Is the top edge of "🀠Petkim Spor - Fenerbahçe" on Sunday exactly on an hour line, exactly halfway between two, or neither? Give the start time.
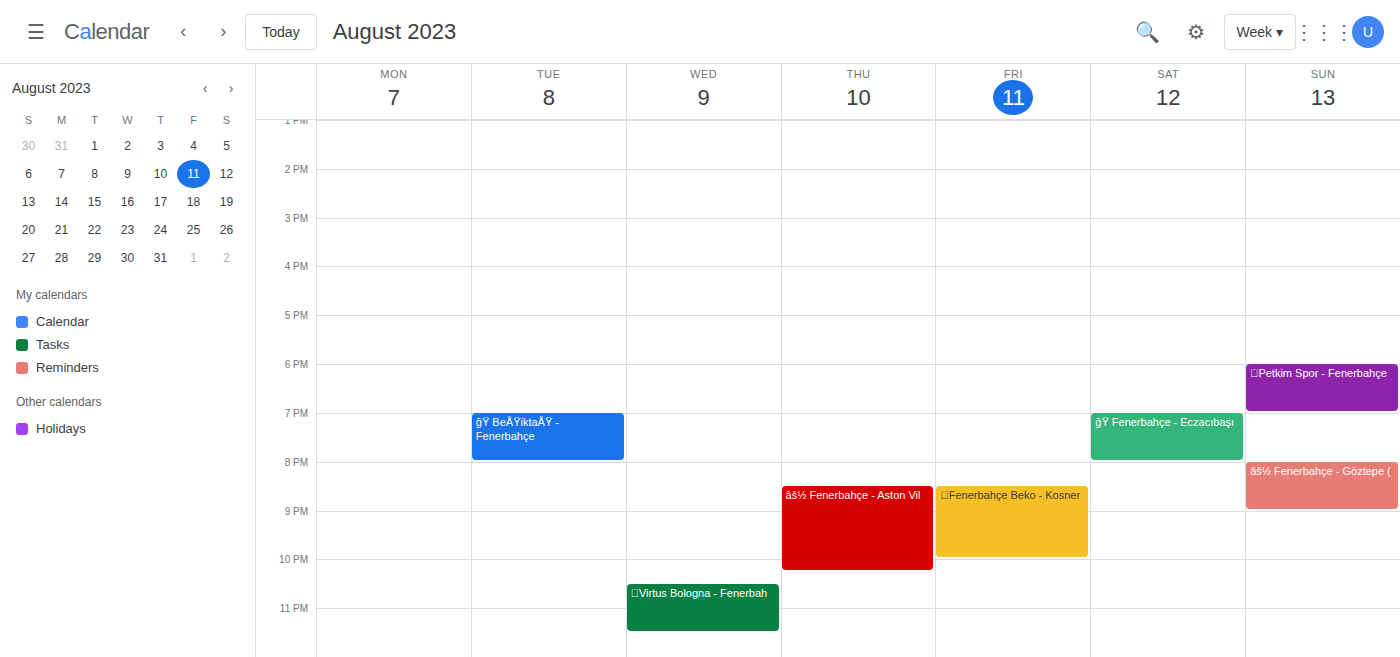
6:00 PM -- exactly on the 6 PM line.